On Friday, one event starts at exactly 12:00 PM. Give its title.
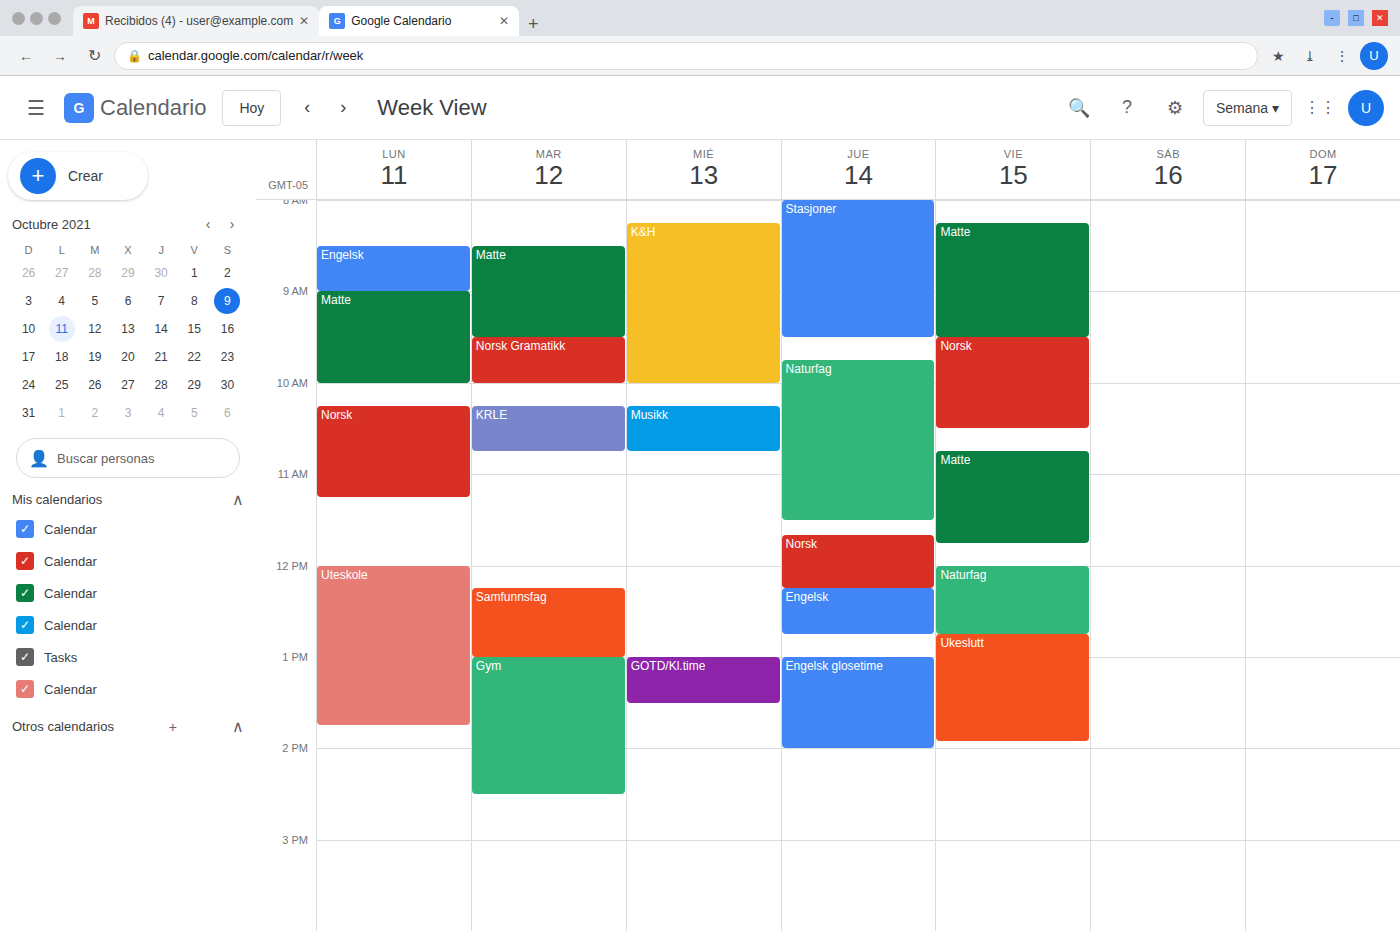
"Naturfag"